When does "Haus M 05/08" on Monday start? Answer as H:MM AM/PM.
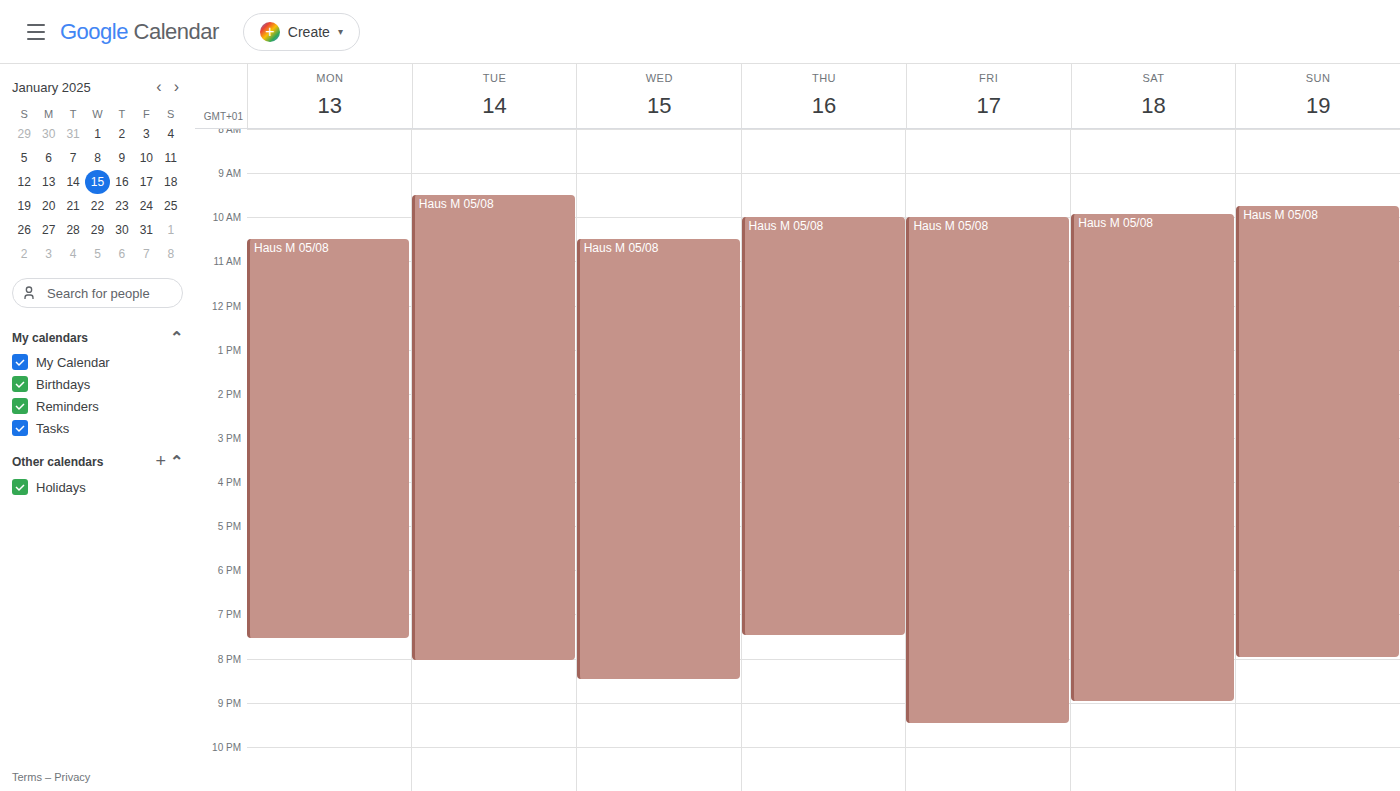
10:30 AM